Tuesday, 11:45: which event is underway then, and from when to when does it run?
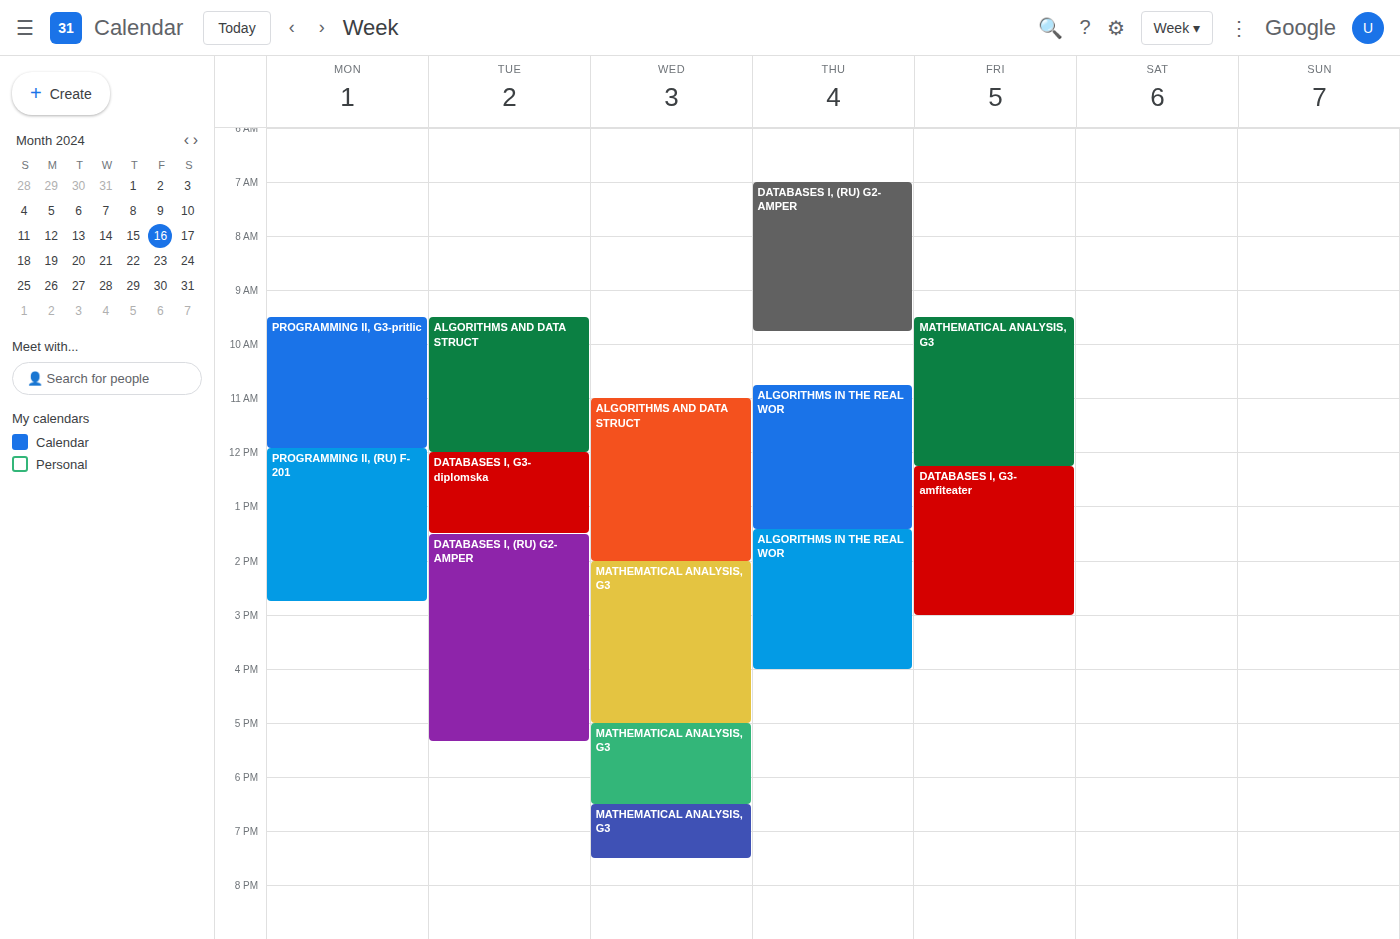
"ALGORITHMS AND DATA STRUCT", 09:30 to 12:00